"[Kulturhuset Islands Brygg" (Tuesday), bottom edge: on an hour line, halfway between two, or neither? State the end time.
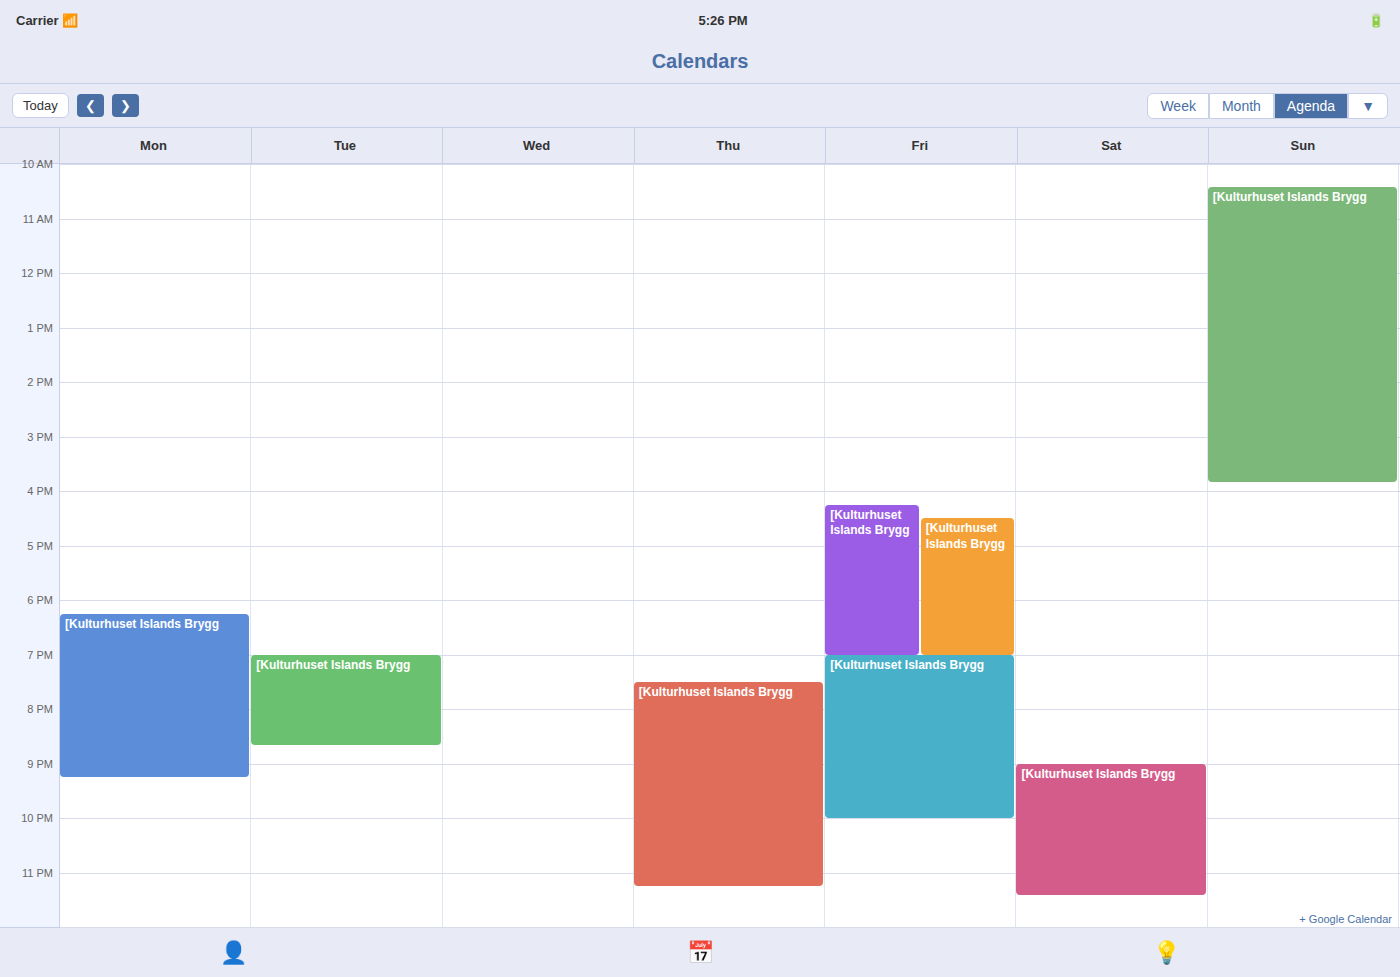
8:40 PM -- neither: 40 minutes below the 8 PM line and 20 minutes above the 9 PM line.